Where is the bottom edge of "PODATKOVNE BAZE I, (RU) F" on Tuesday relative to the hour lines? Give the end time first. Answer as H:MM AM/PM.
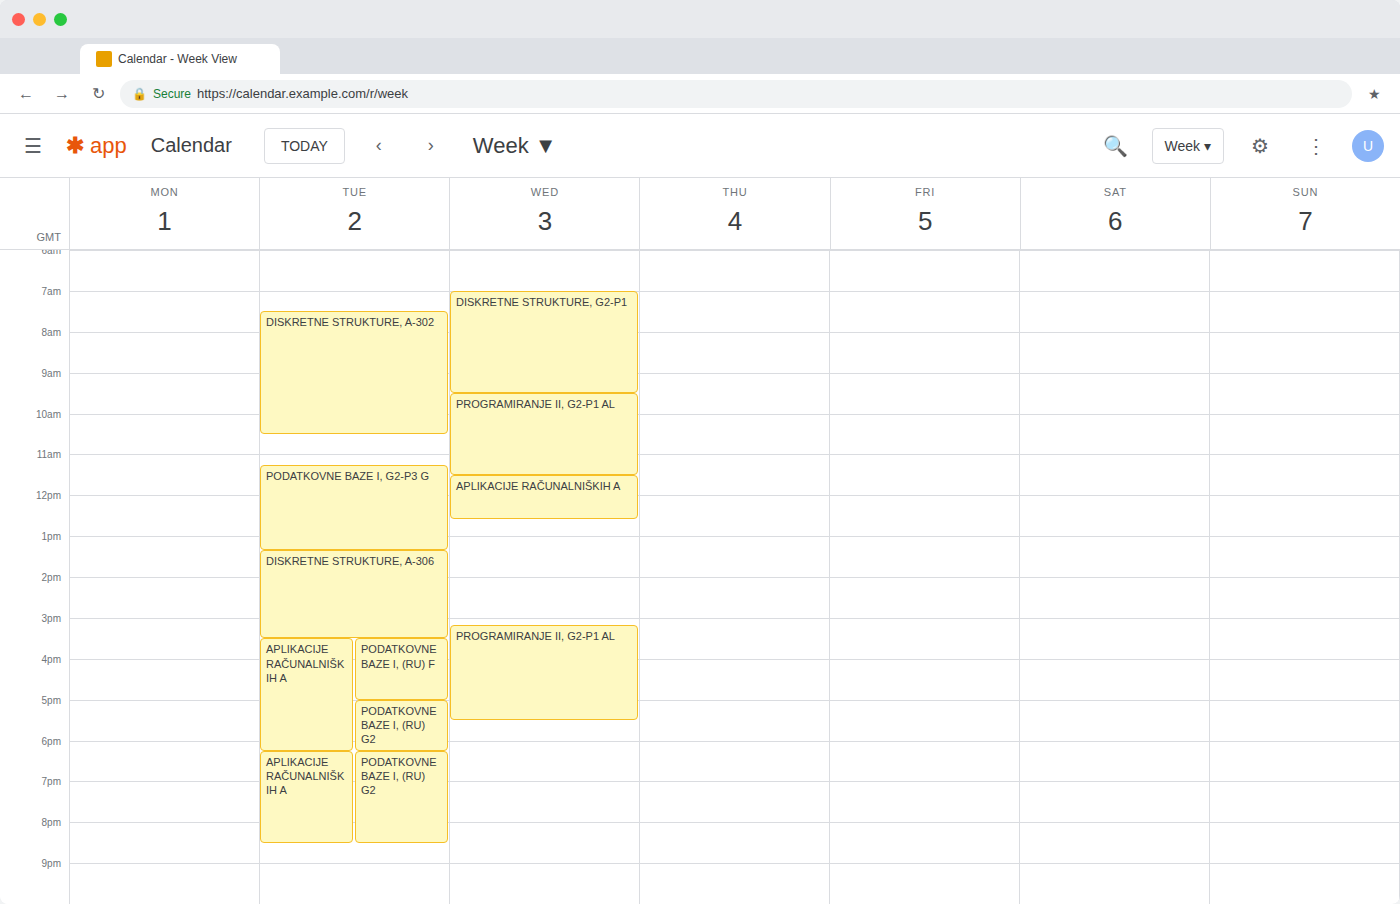
5:00 PM -- exactly on the 5 PM line.